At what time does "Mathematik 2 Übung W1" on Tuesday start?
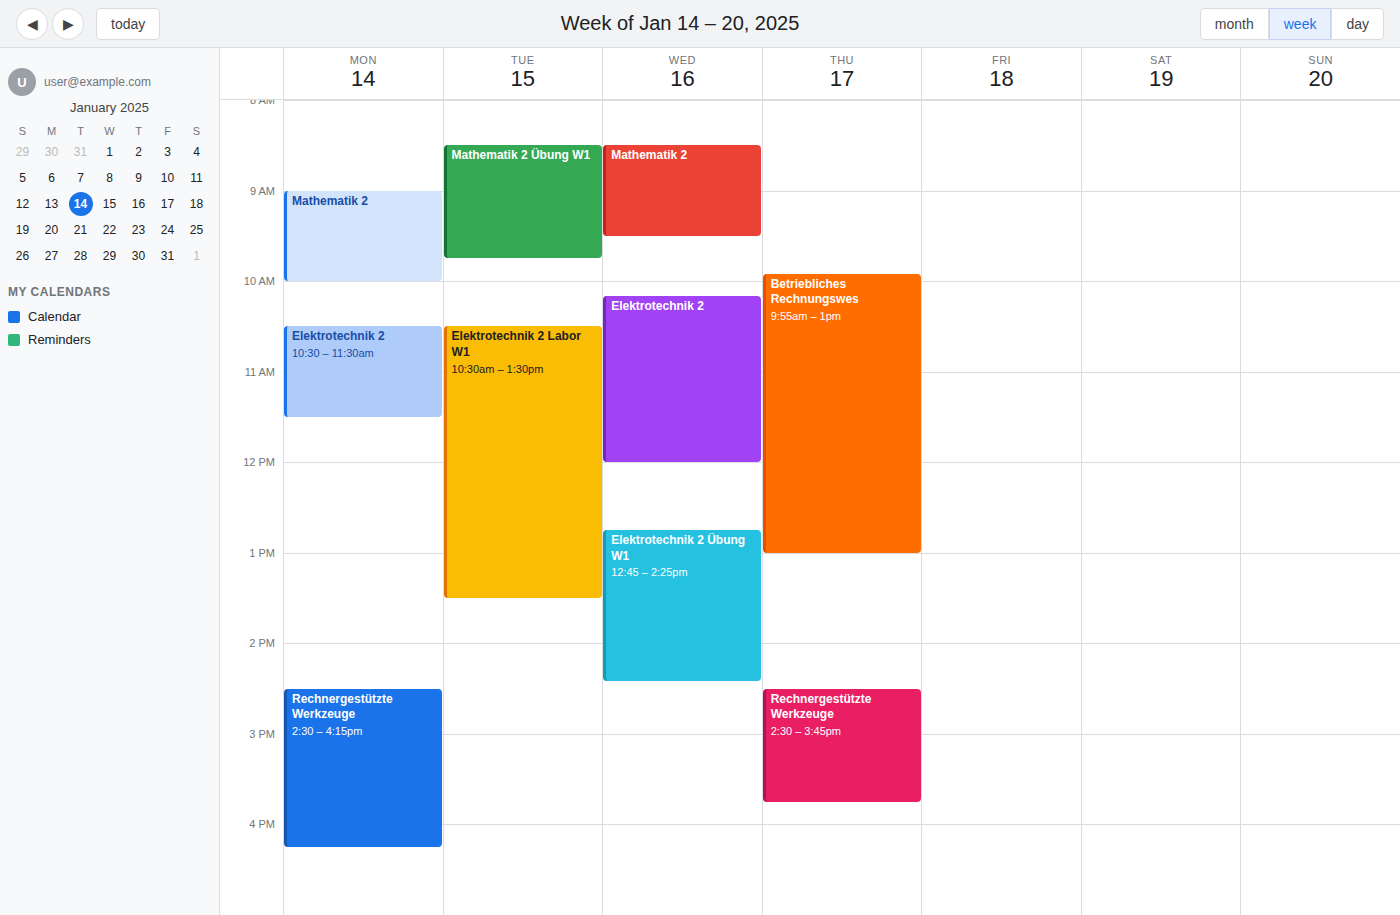
8:30 AM